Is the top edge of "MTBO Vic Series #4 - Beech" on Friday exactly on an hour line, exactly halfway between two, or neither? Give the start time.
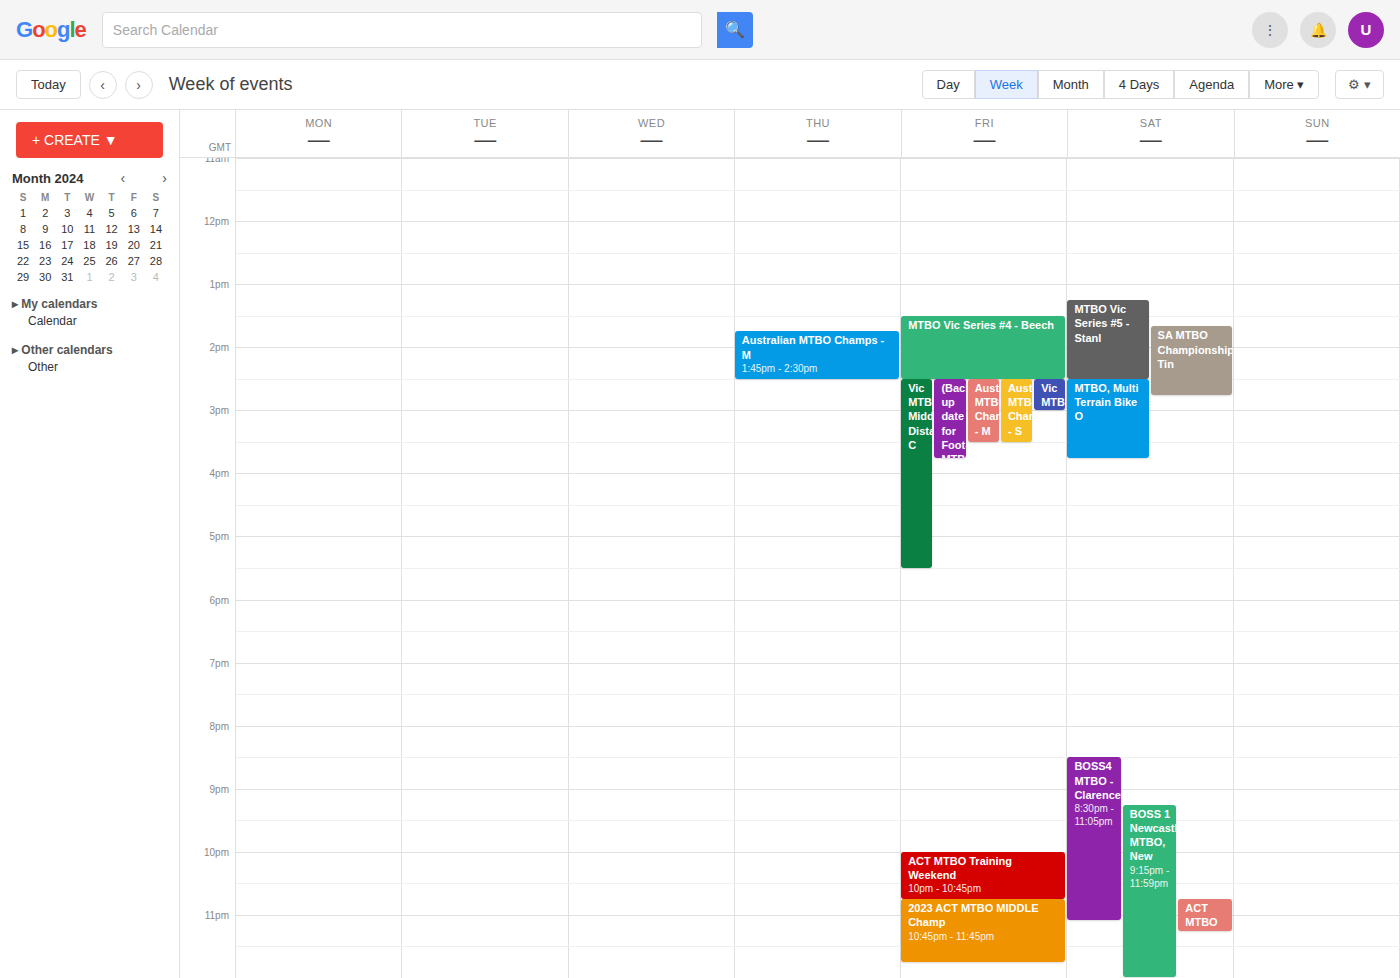
1:30 PM -- halfway between the 1 PM and 2 PM lines.